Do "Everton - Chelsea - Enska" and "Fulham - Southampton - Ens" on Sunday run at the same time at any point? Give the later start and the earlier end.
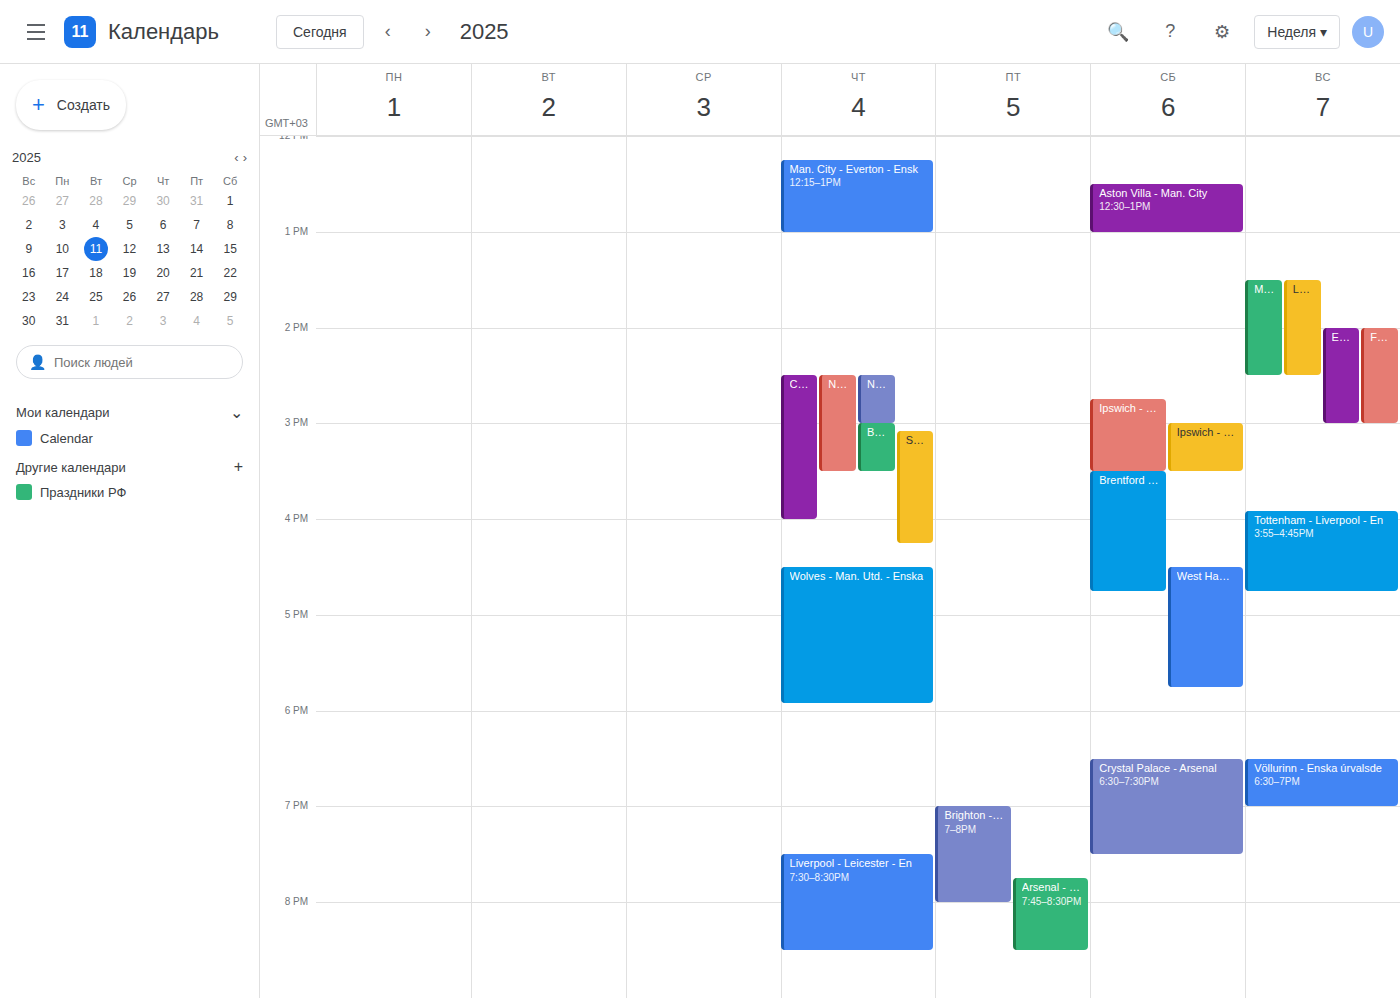
"Everton - Chelsea - Enska" runs 2:00 PM to 3:00 PM, inside "Fulham - Southampton - Ens" -- they overlap.